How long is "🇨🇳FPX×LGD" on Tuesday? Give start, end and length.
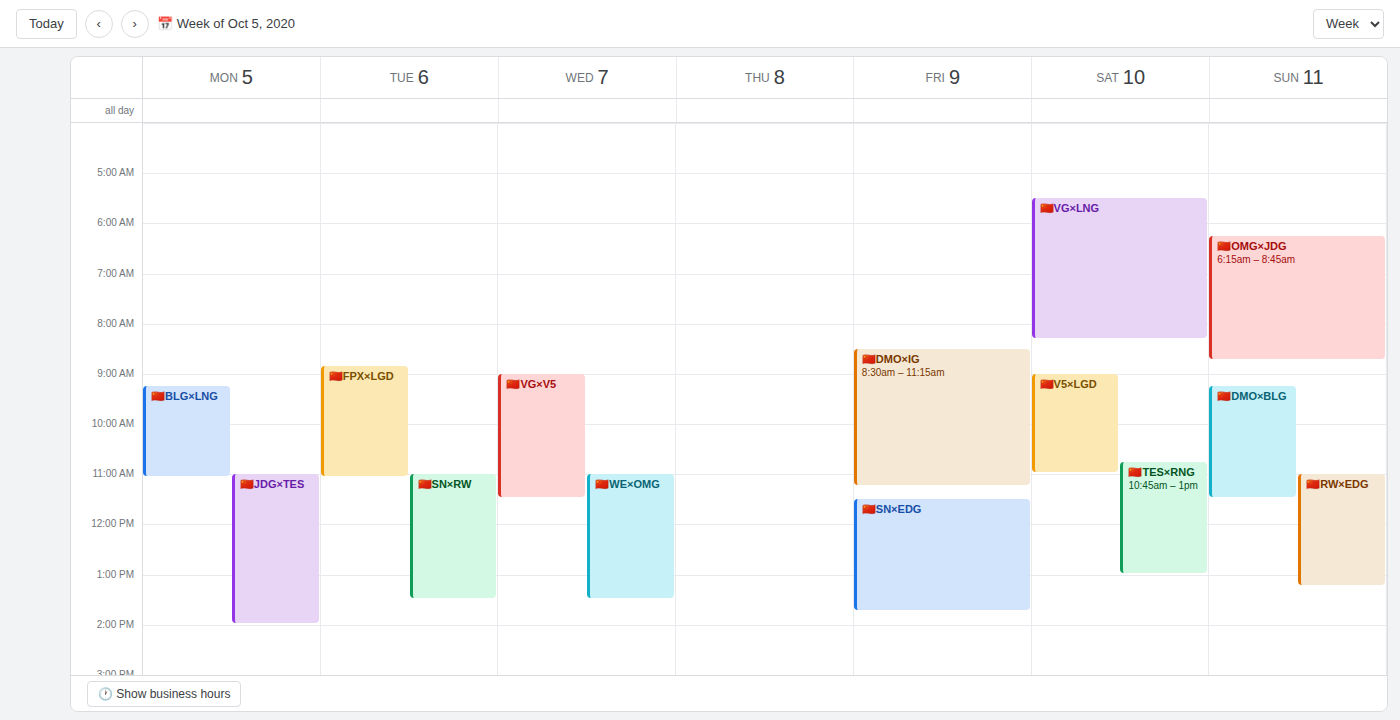
08:50 to 11:05, 2 hours 15 minutes